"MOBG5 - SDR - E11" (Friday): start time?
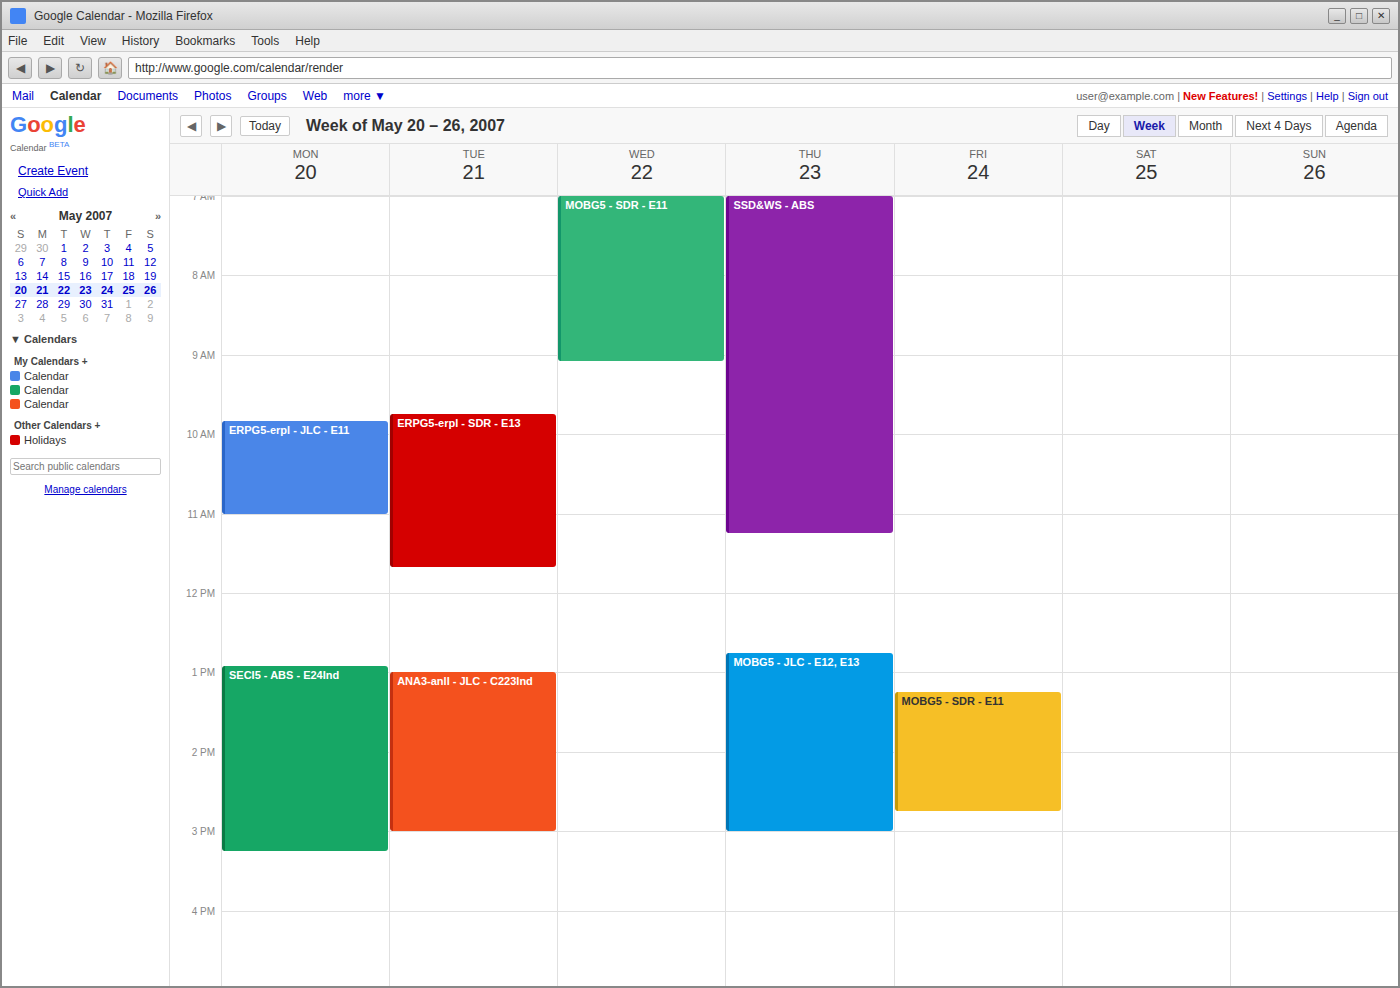
1:15 PM